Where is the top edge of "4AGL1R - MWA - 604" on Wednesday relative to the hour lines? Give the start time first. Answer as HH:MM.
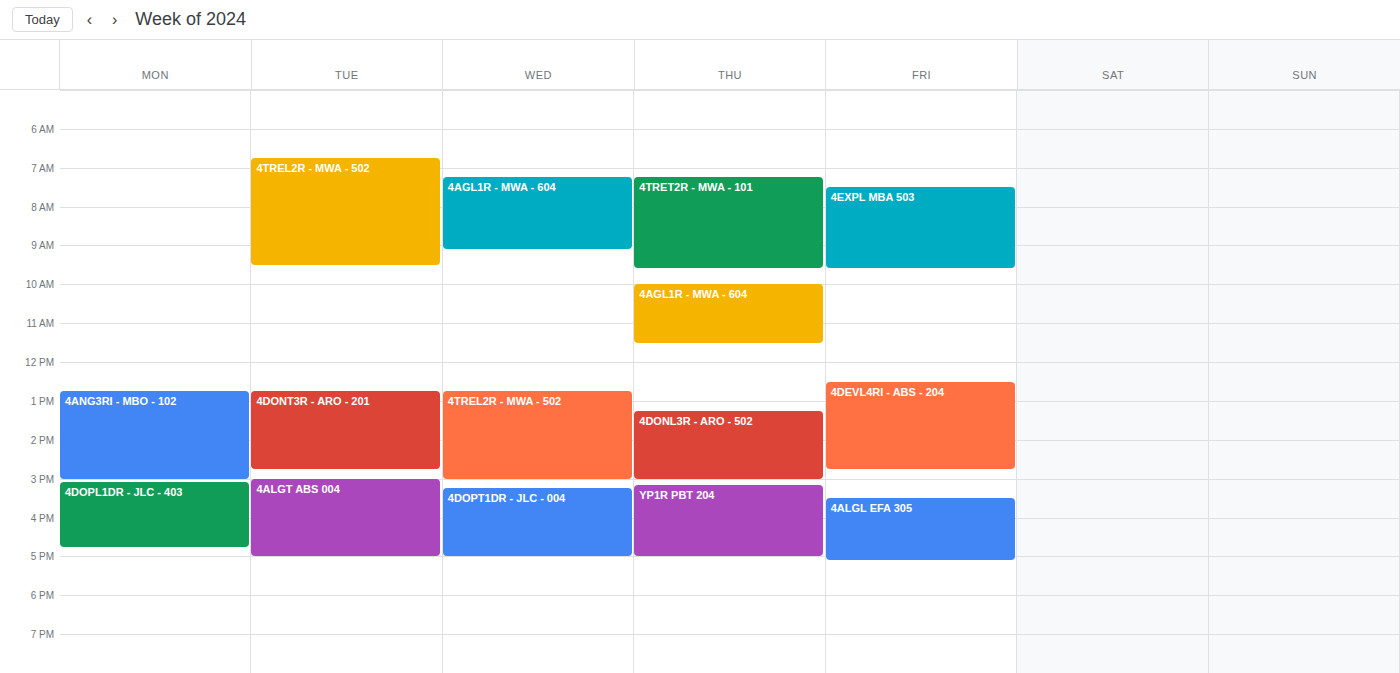
07:15 -- neither: a quarter of the way from the 07:00 line to the 08:00 line.